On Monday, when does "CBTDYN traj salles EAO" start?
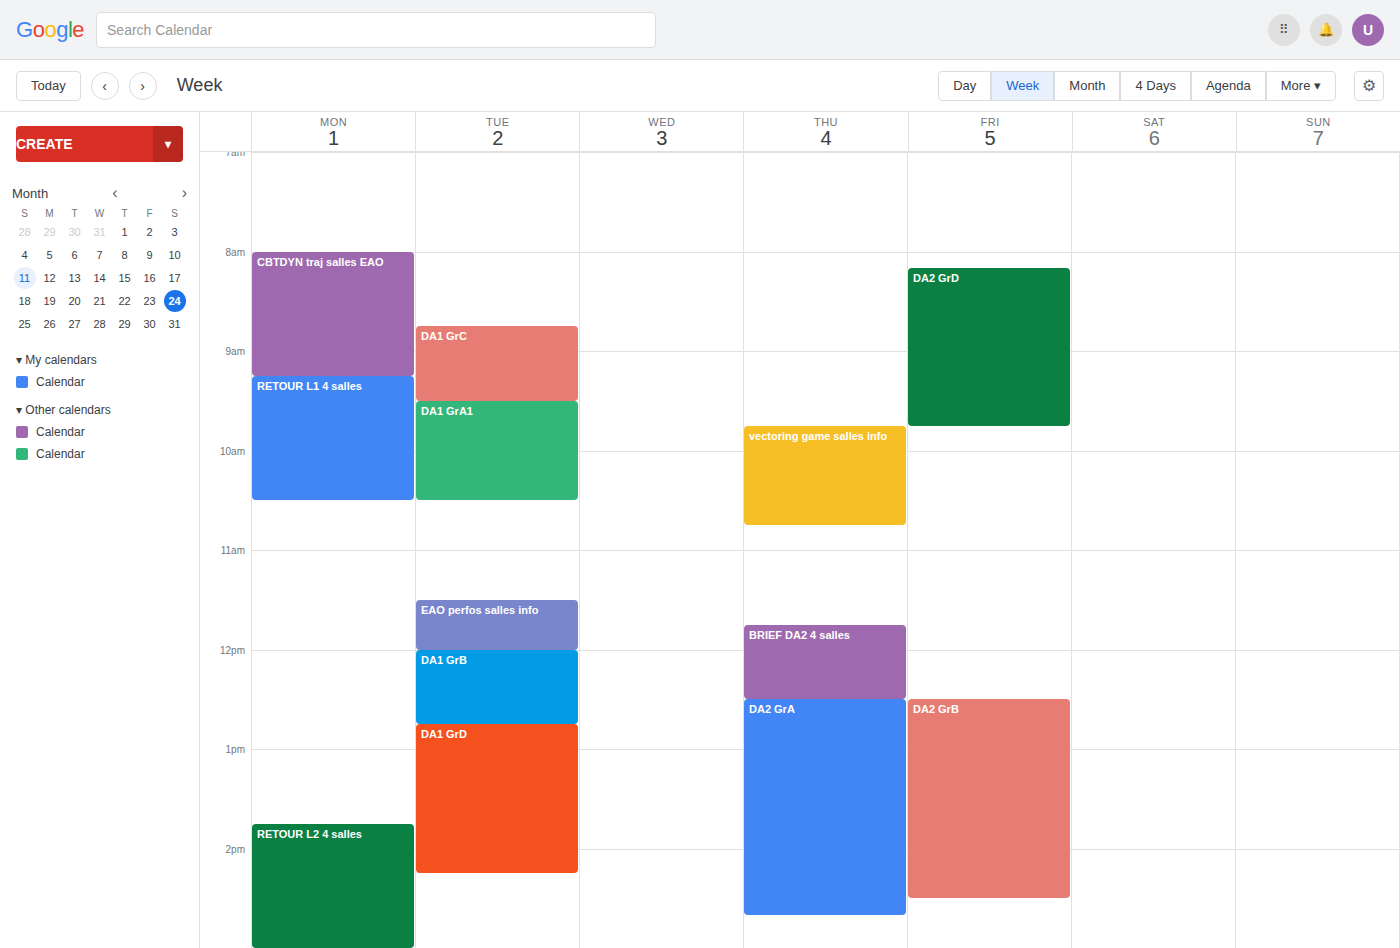
8:00 AM